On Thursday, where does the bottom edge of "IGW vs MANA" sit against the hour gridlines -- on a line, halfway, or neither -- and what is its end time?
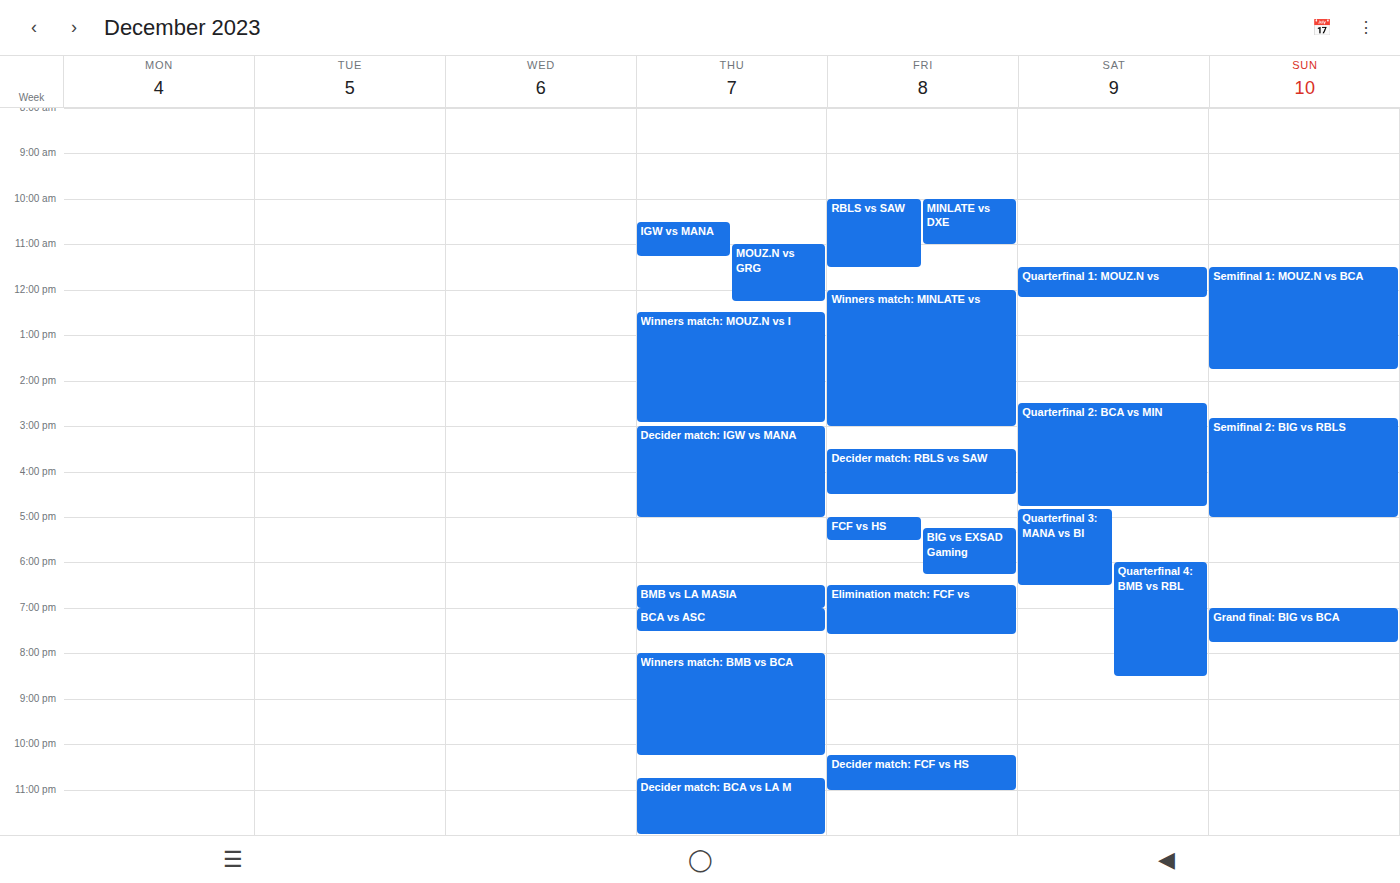
11:15 AM -- neither: a quarter of the way from the 11 AM line to the 12 PM line.